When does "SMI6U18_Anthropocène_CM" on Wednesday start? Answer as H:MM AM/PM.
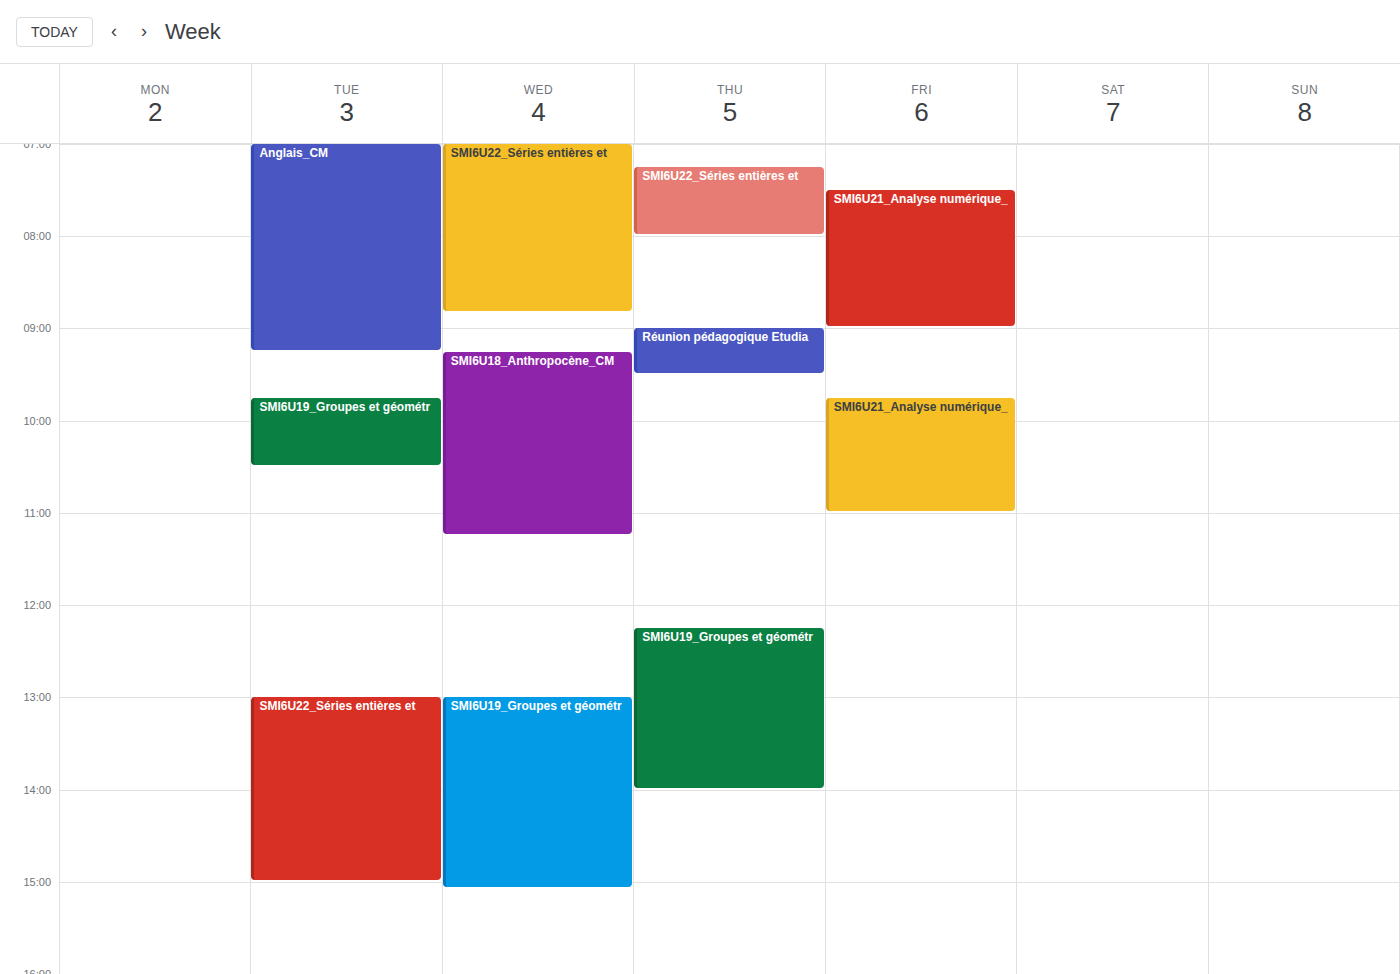
9:15 AM